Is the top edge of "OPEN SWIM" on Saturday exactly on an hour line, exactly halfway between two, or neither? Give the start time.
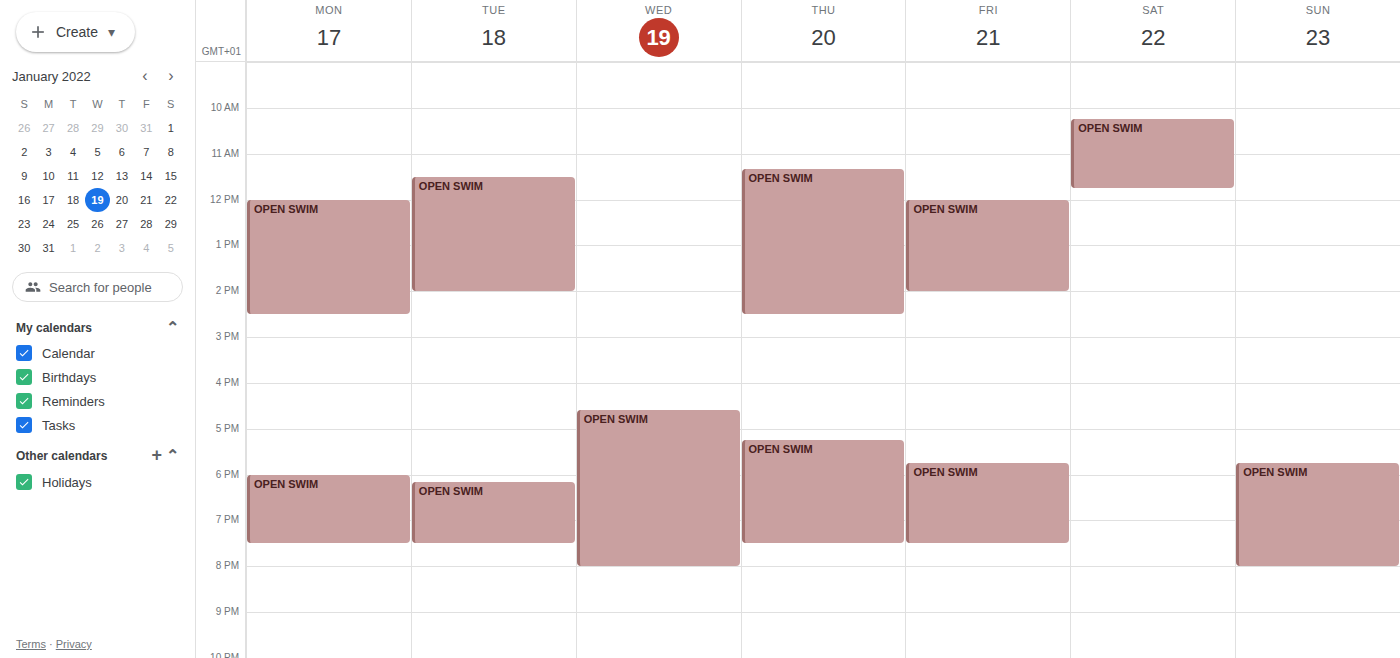
10:15 AM -- neither: a quarter of the way from the 10 AM line to the 11 AM line.